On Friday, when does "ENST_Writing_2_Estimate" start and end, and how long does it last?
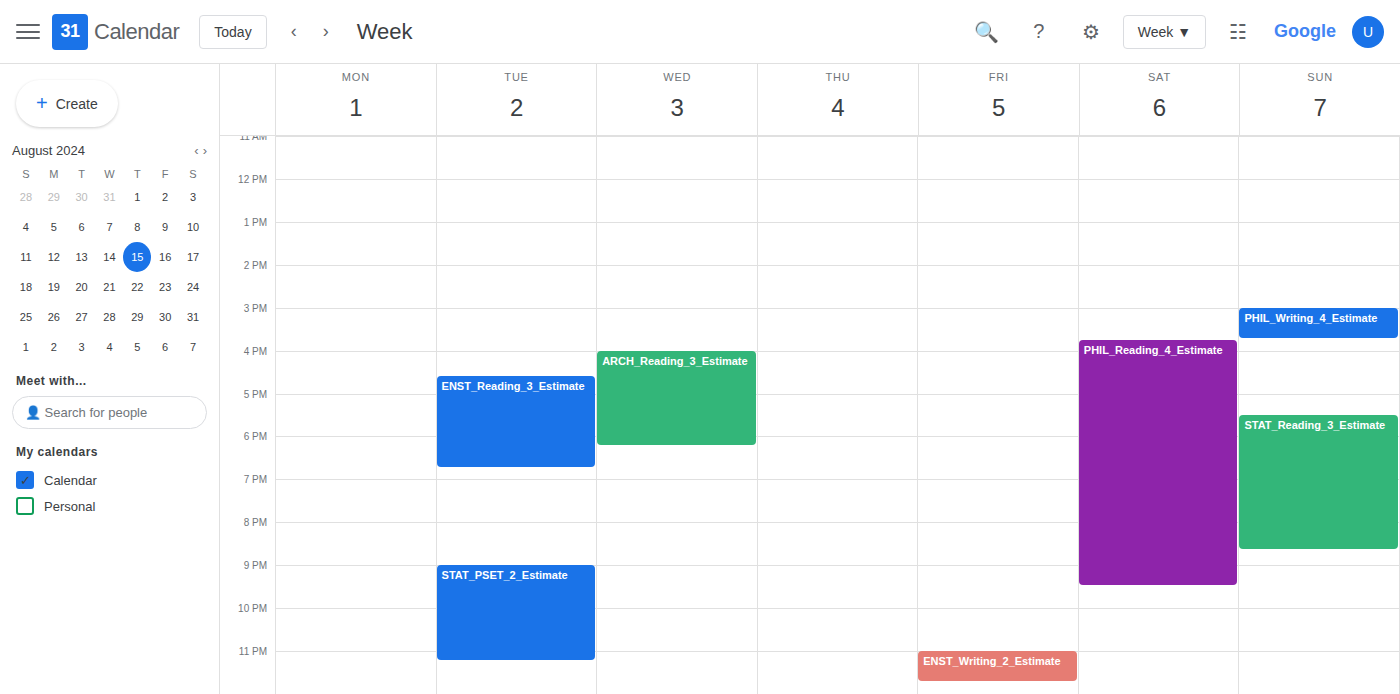
23:00 to 23:45, 45 minutes